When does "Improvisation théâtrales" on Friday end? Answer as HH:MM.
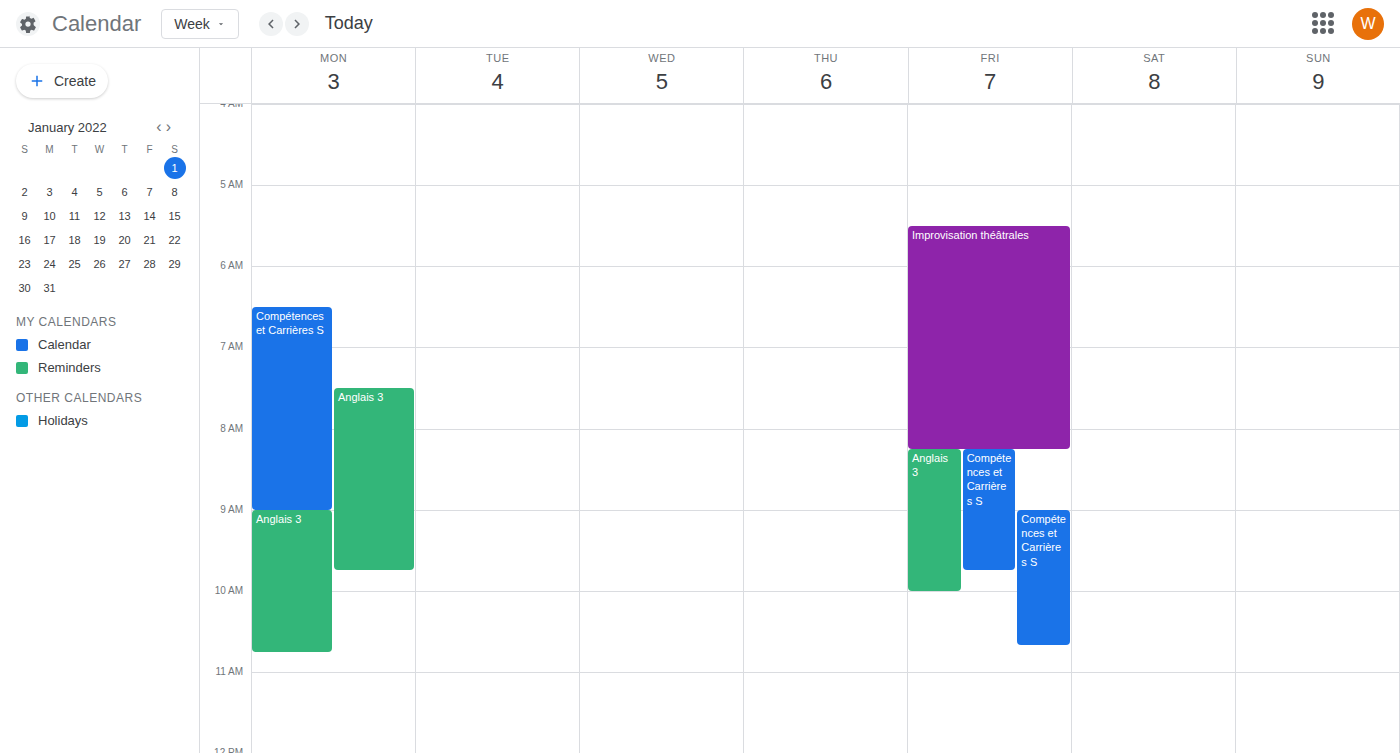
08:15